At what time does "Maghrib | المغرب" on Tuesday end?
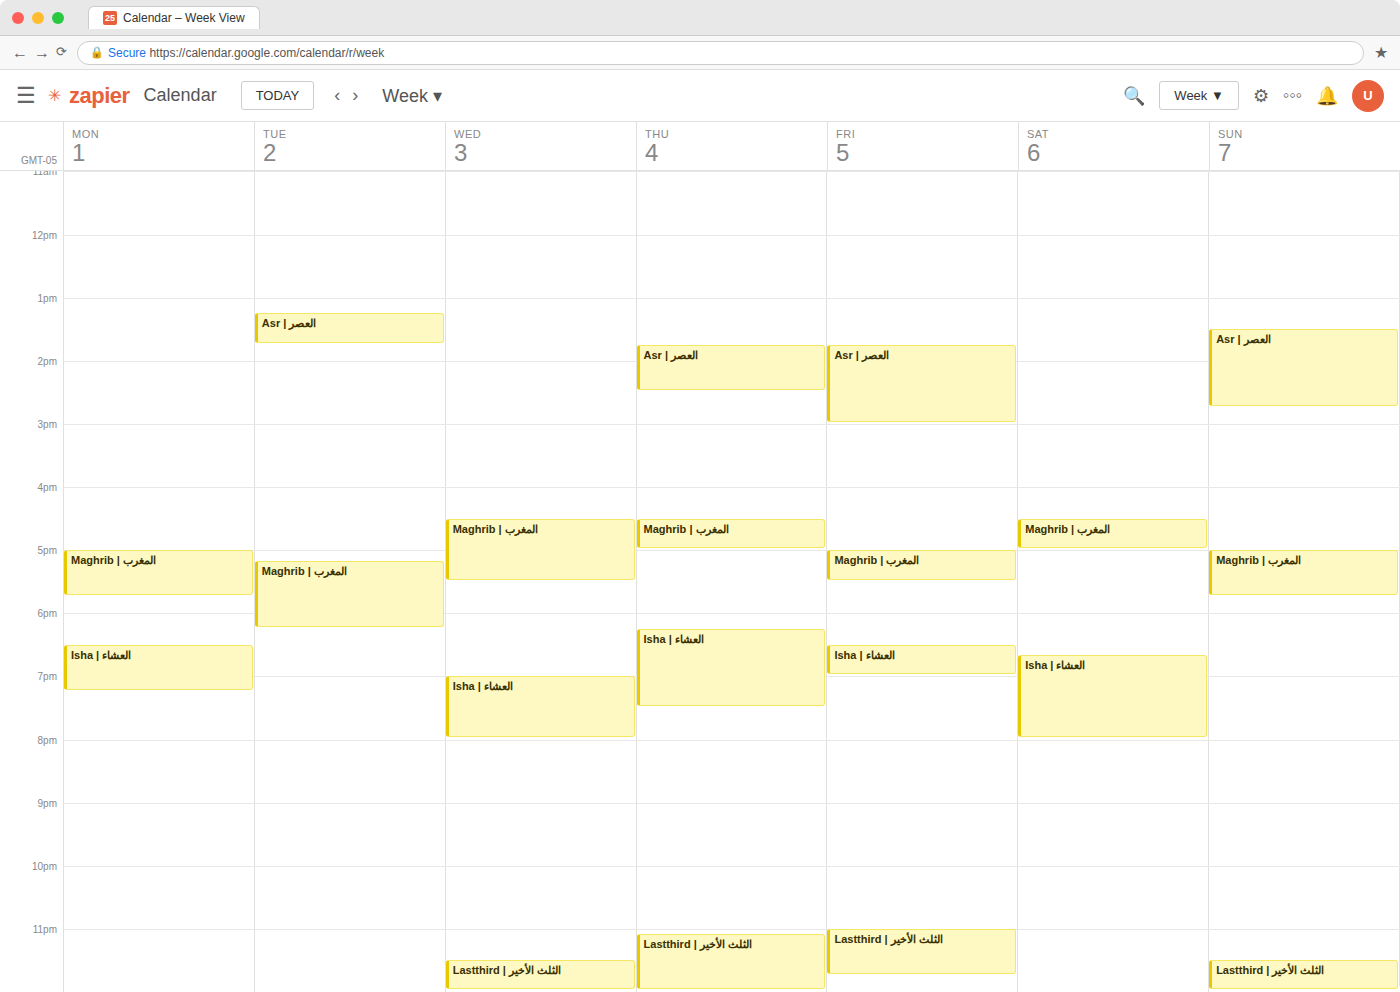
6:15 PM